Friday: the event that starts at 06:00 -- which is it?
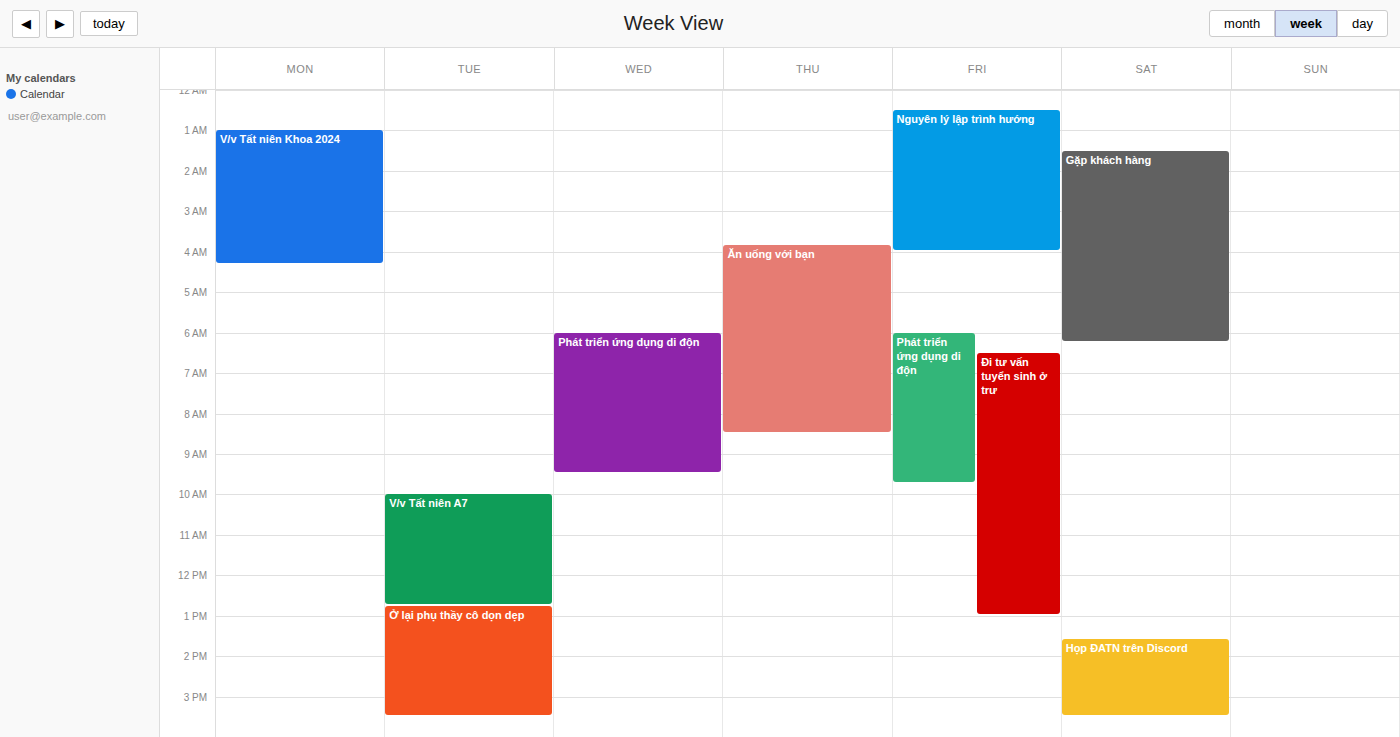
"Phát triển ứng dụng di độn"